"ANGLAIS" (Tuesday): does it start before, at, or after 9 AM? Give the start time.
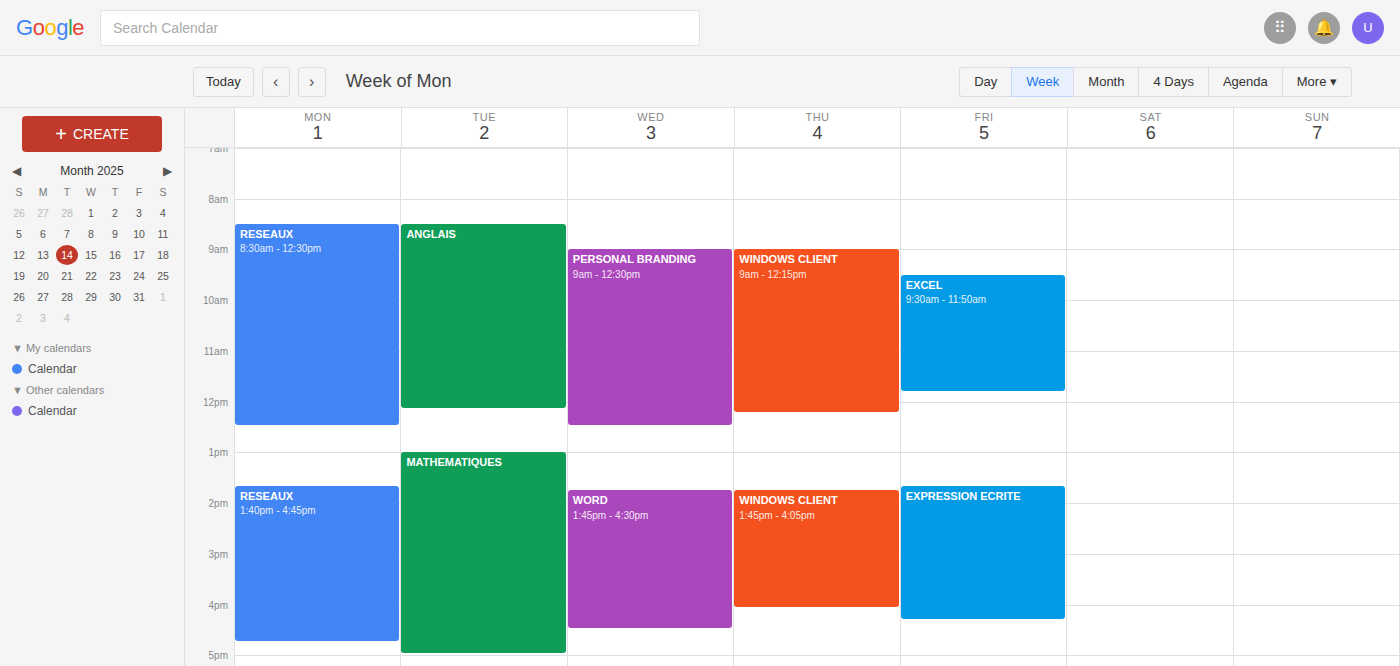
8:30 AM -- before 9 AM, 30 minutes above the 9 AM line.